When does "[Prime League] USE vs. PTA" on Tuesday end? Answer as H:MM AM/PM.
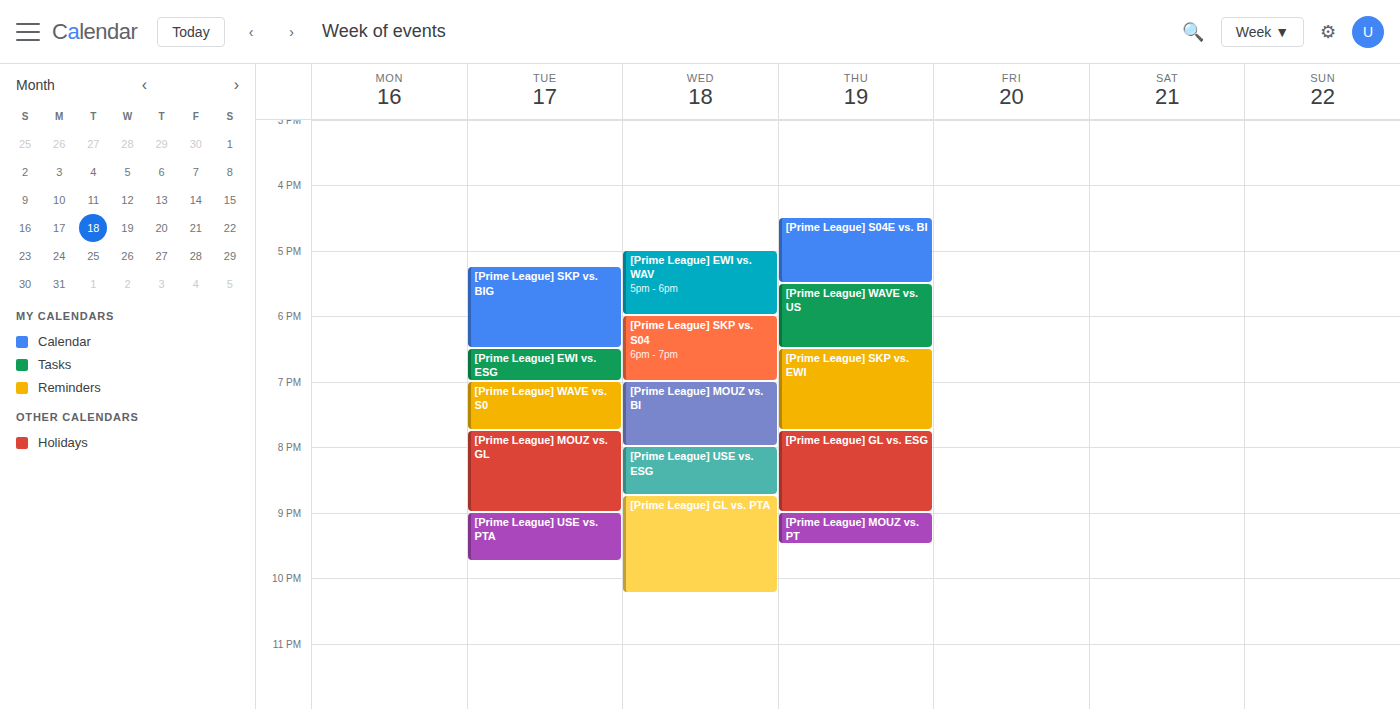
9:45 PM